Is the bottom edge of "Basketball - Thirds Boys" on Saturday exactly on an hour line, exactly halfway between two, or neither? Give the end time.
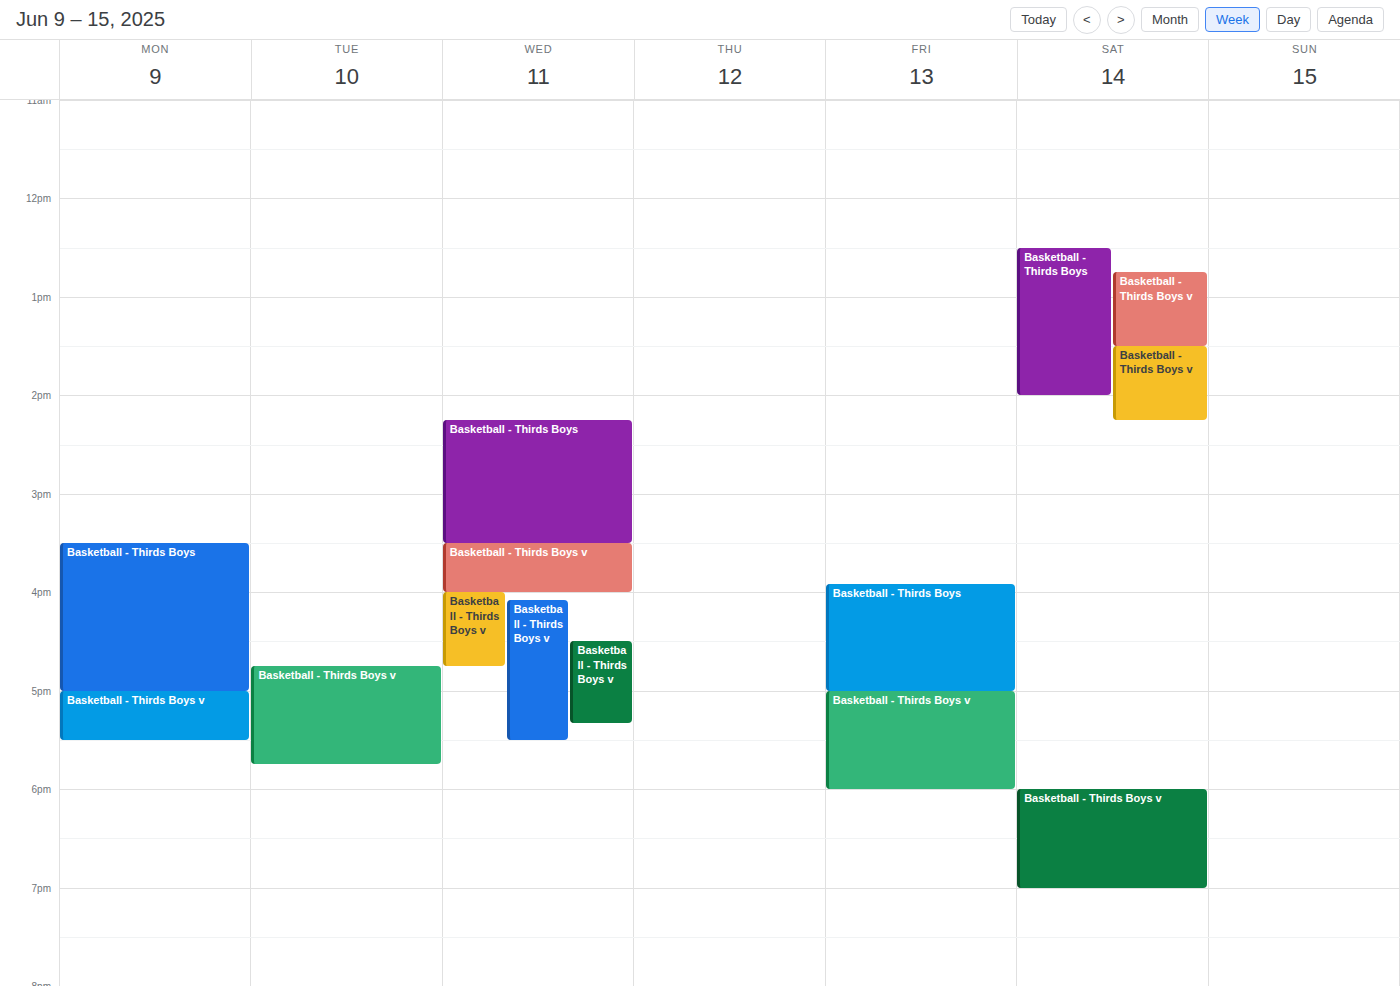
2:00 PM -- exactly on the 2 PM line.